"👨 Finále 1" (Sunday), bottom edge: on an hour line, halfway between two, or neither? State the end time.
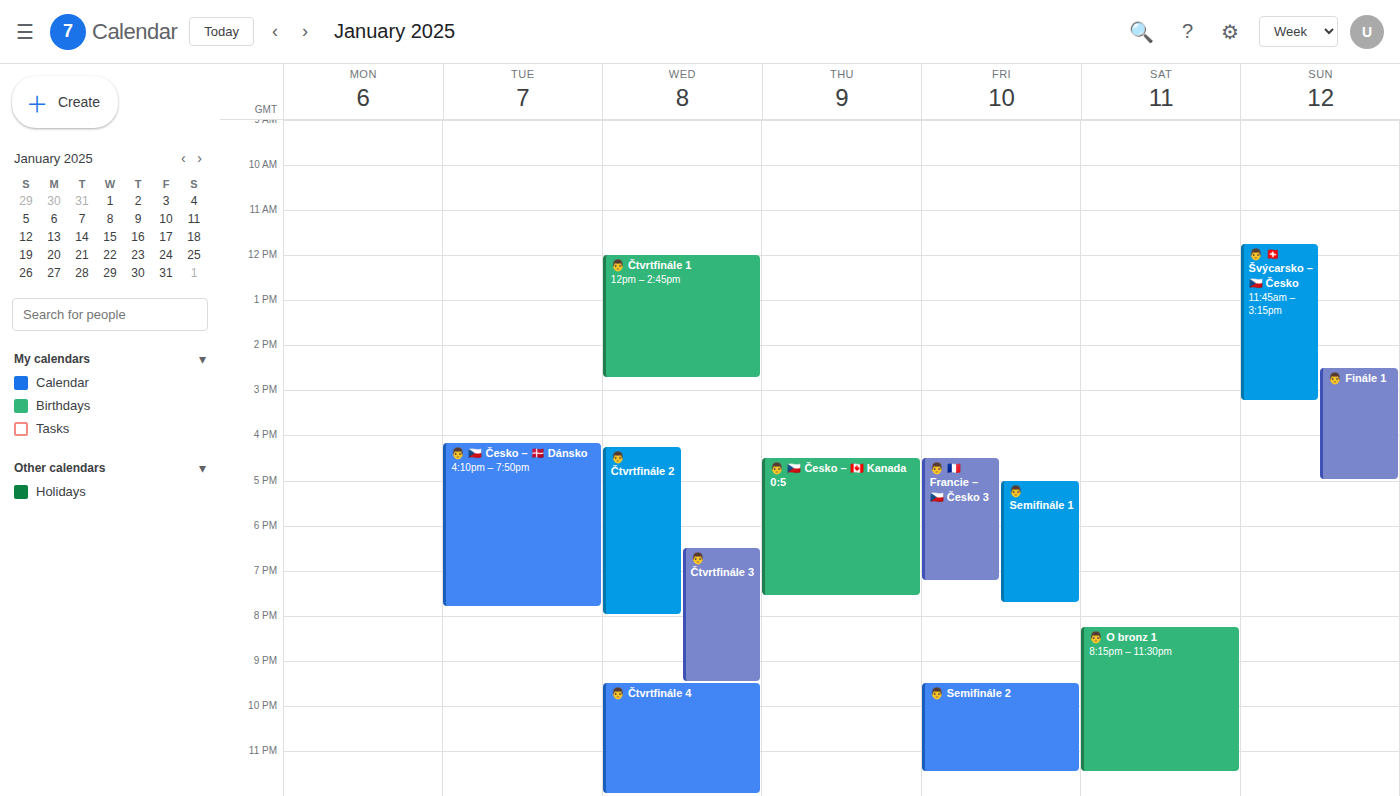
5:00 PM -- exactly on the 5 PM line.